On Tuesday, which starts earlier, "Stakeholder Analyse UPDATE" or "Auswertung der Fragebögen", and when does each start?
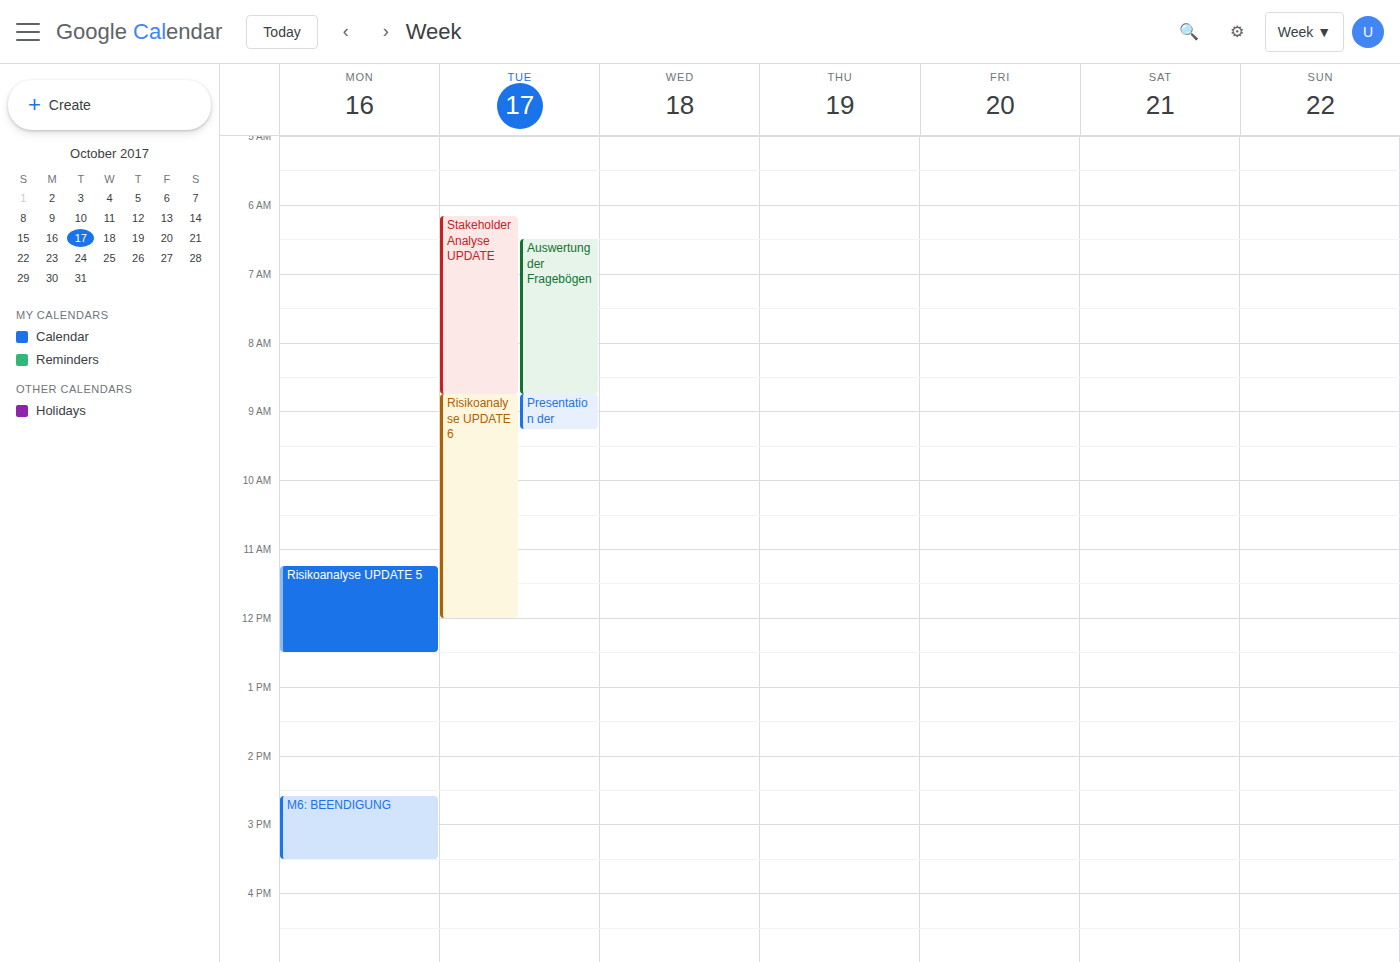
"Stakeholder Analyse UPDATE" 6:10 AM; "Auswertung der Fragebögen" 6:30 AM.